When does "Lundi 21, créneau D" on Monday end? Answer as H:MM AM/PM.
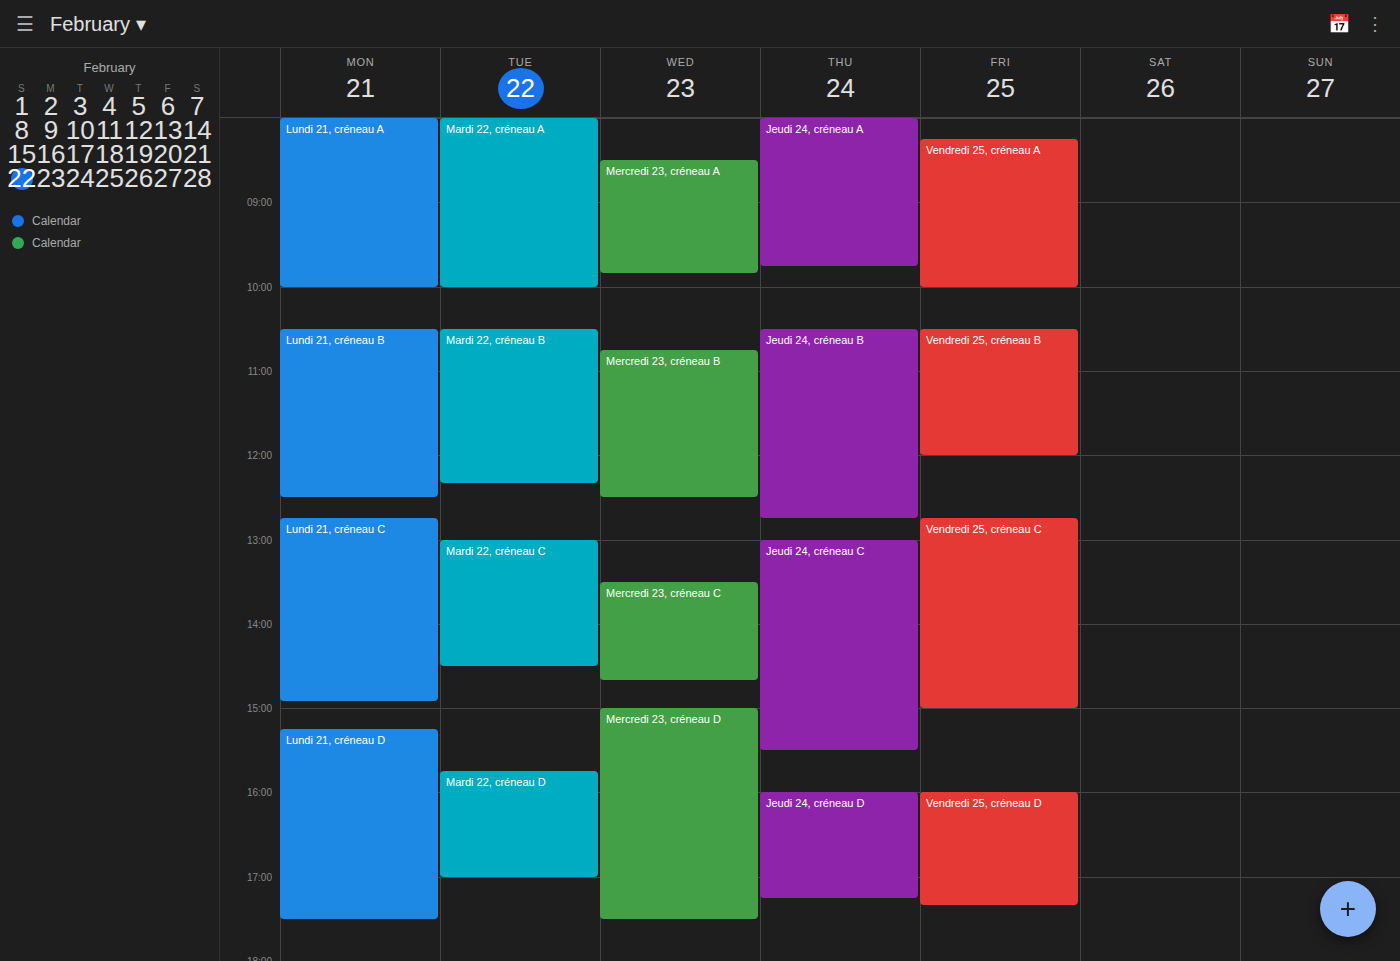
5:30 PM